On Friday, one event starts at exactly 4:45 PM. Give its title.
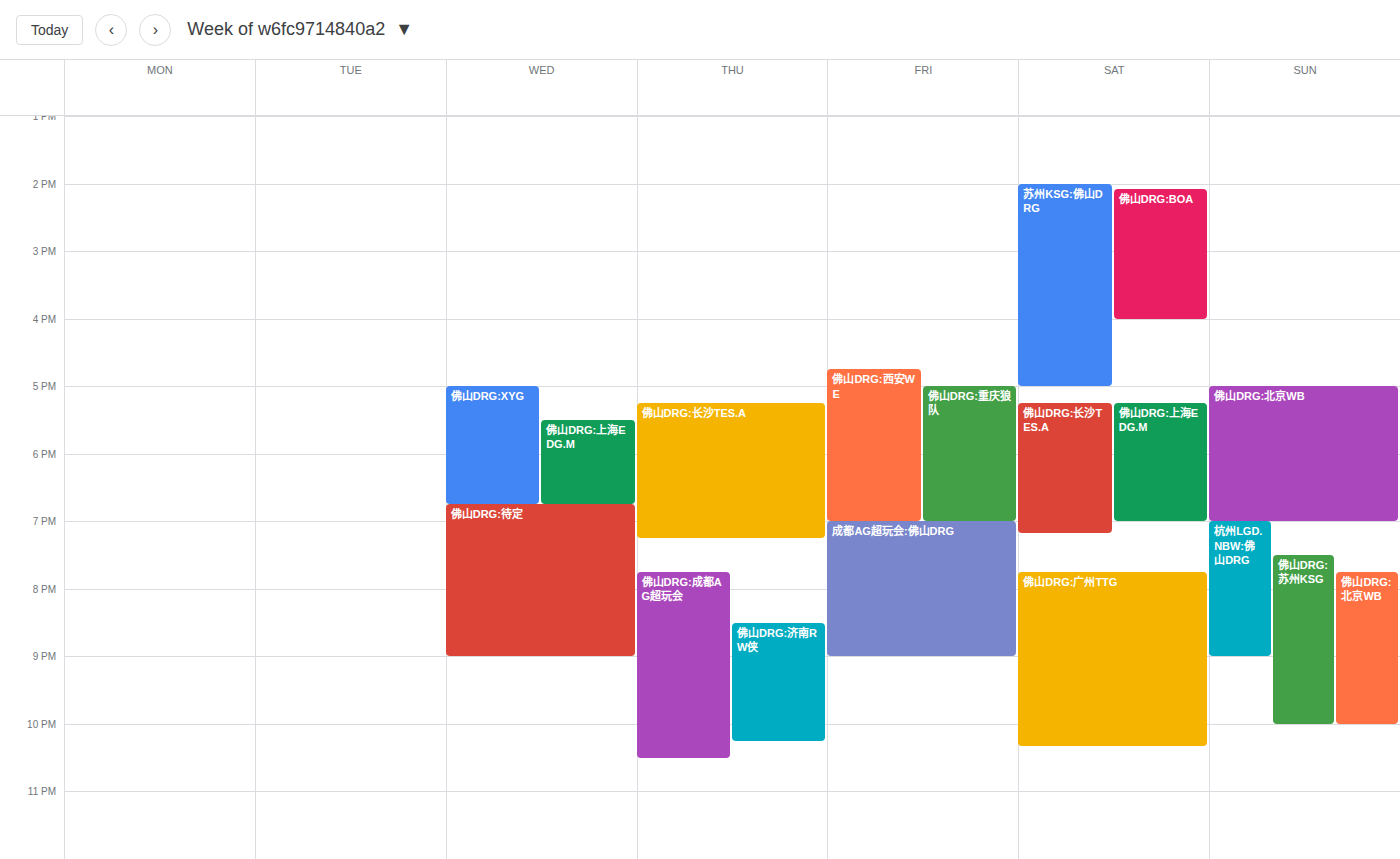
"佛山DRG:西安WE"